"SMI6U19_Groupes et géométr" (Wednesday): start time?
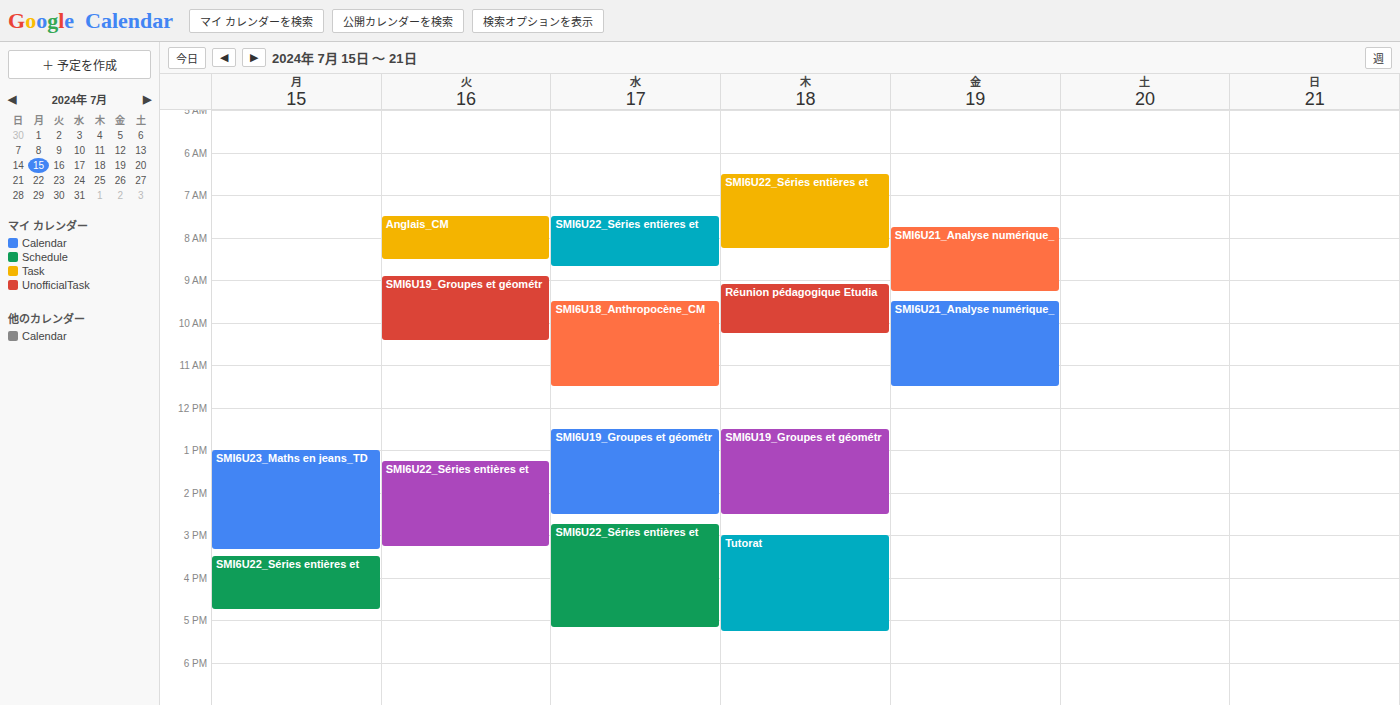
12:30 PM